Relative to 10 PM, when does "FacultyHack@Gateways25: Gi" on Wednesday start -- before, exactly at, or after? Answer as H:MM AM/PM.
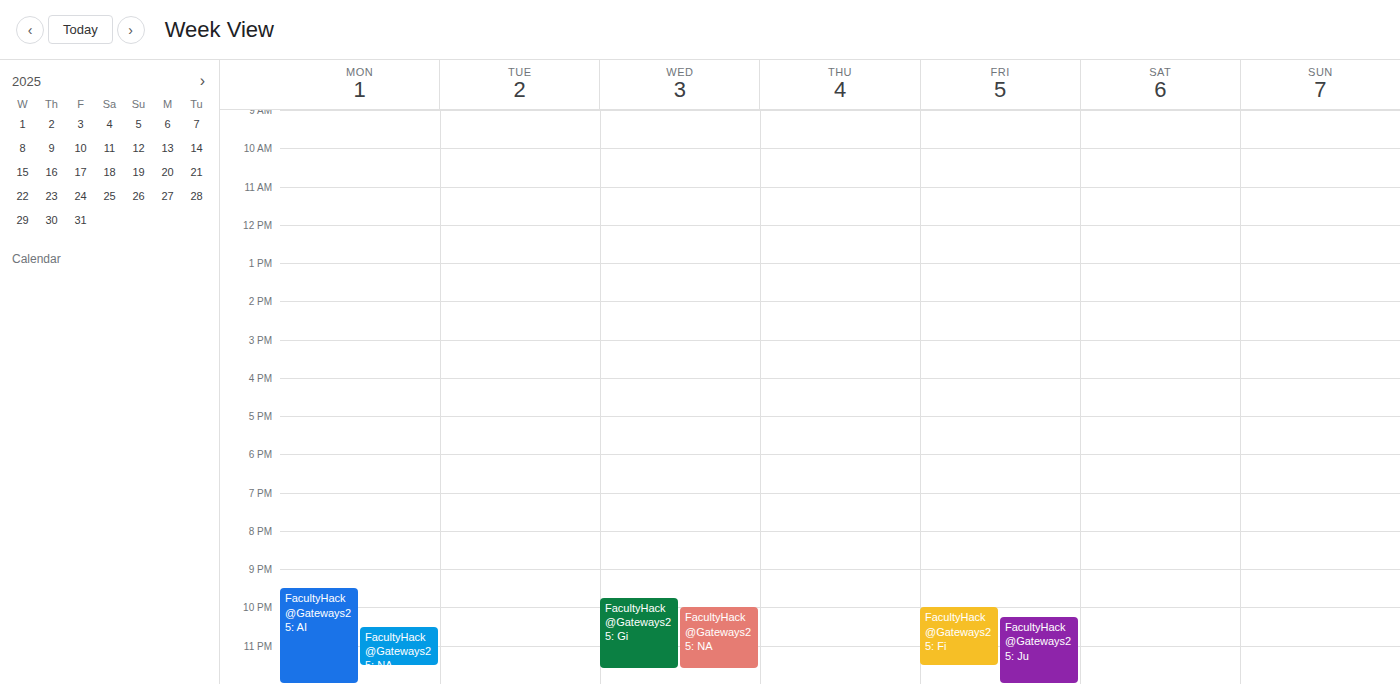
9:45 PM -- before 10 PM, 15 minutes above the 10 PM line.